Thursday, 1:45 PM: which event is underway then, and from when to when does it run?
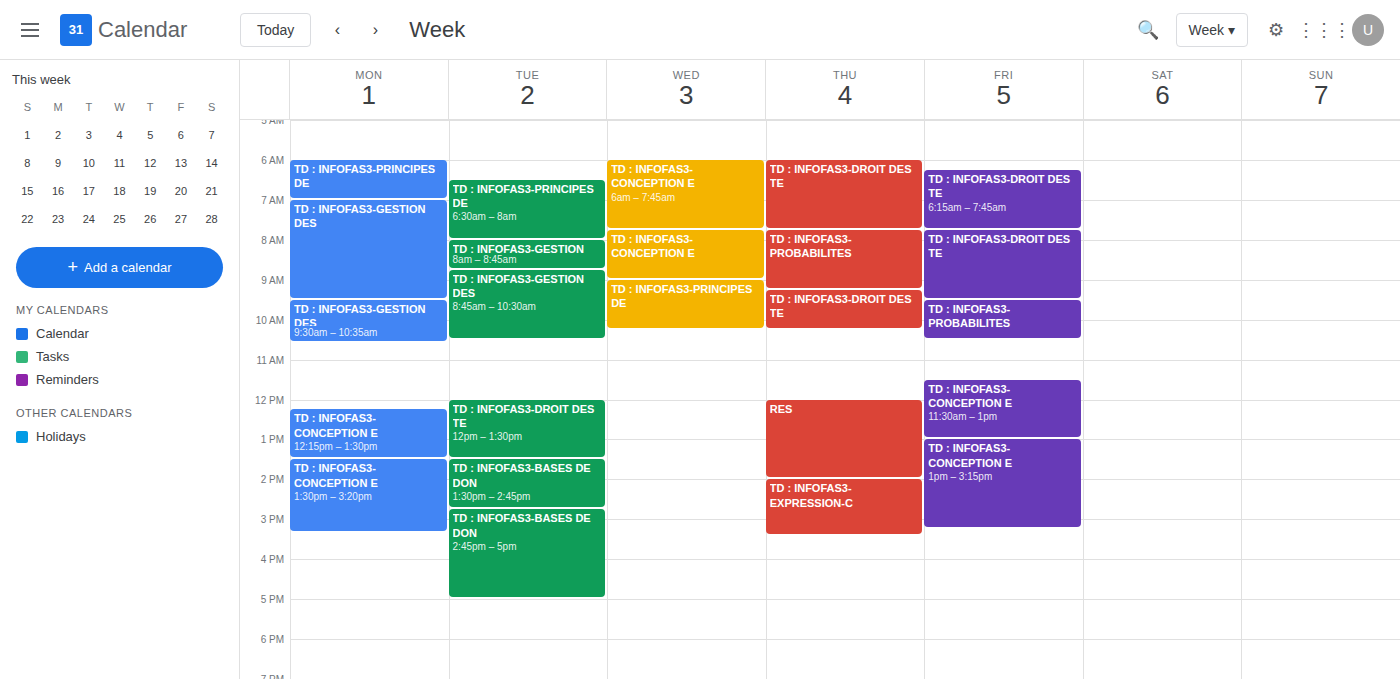
"RES", 12:00 PM to 2:00 PM